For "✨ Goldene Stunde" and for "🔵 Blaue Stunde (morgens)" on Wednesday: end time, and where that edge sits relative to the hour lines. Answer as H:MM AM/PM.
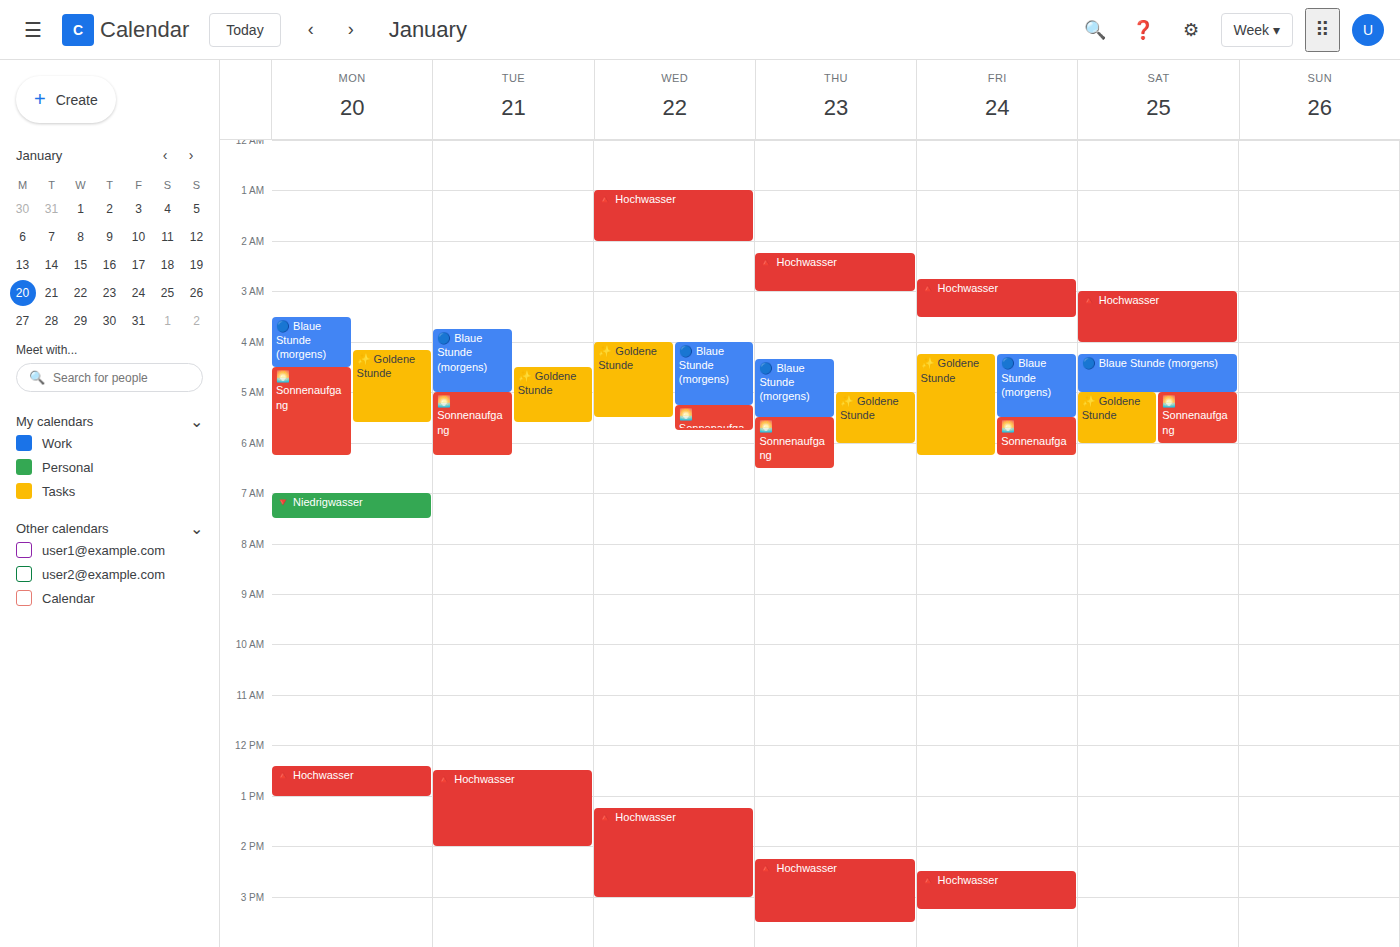
"✨ Goldene Stunde": 5:30 AM, halfway between the 5 AM and 6 AM lines. "🔵 Blaue Stunde (morgens)": 5:15 AM, neither: a quarter of the way from the 5 AM line to the 6 AM line.